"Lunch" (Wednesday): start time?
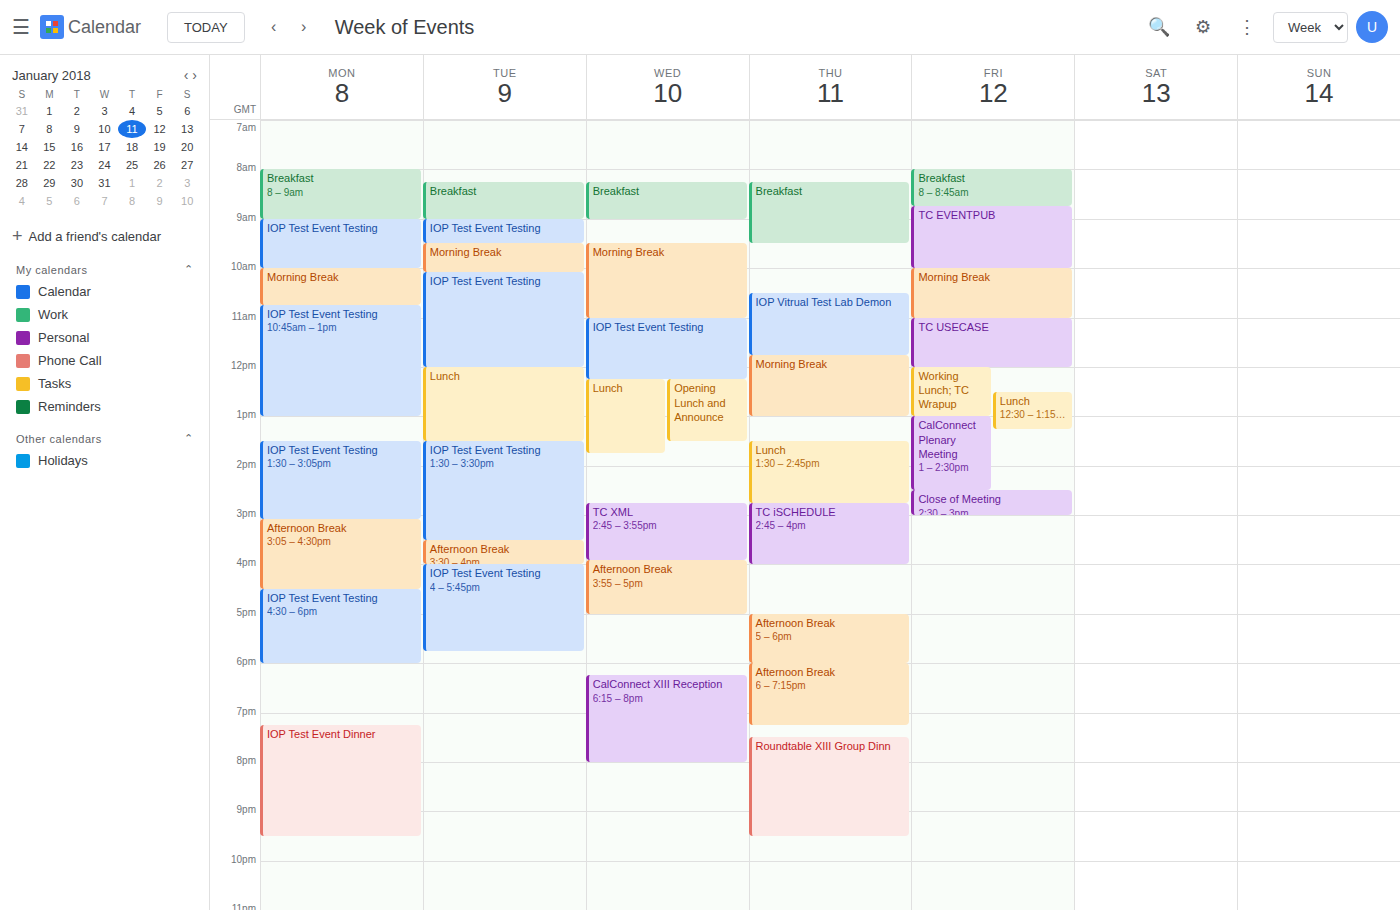
12:15 PM